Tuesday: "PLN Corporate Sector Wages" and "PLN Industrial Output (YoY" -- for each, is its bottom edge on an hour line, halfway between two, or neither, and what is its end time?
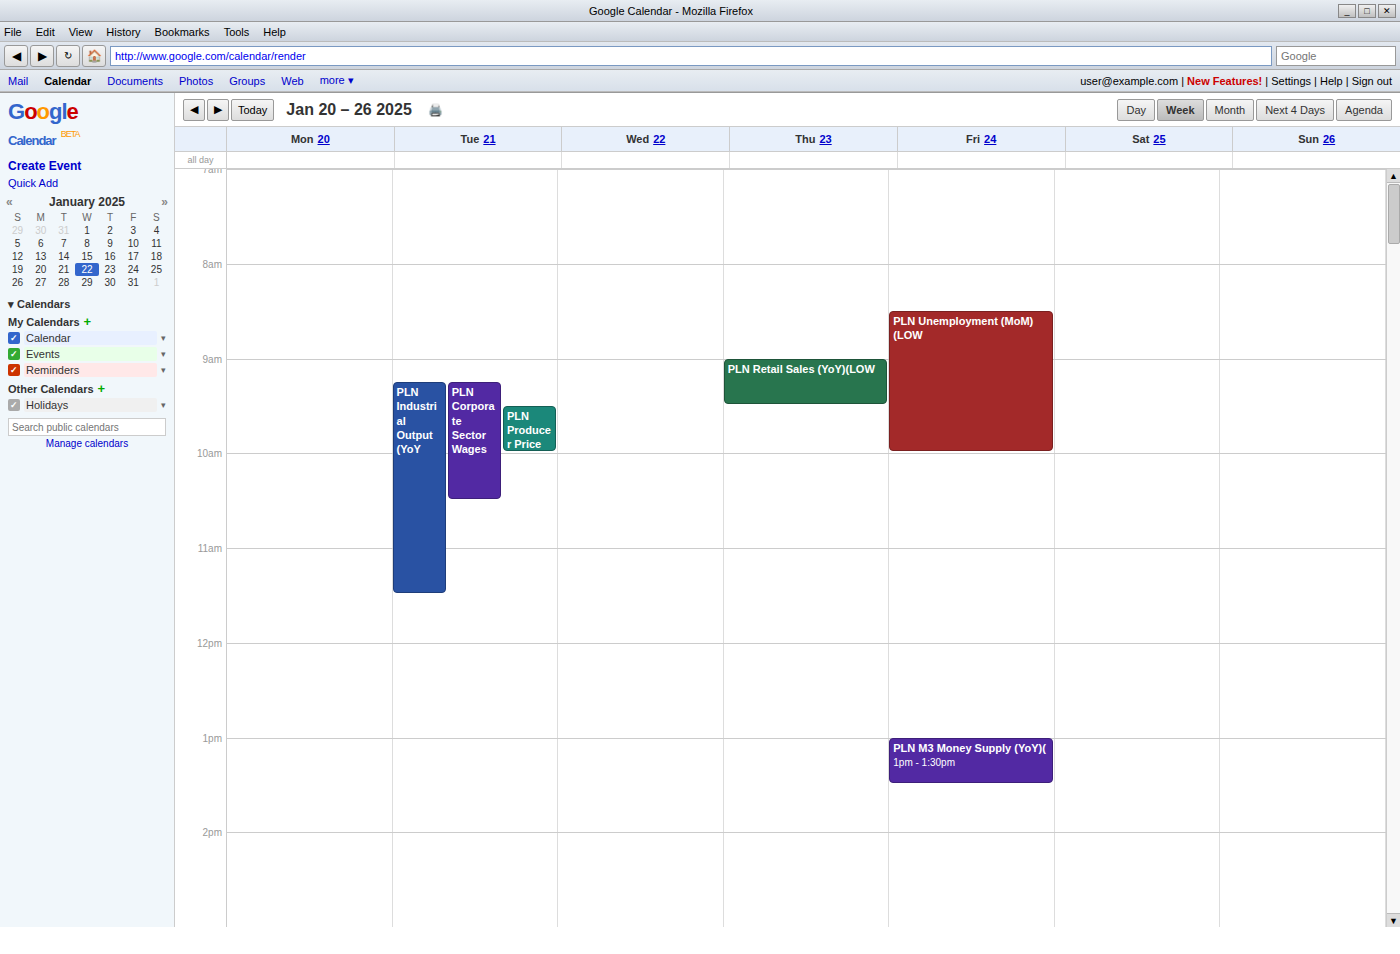
"PLN Corporate Sector Wages": 10:30 AM, halfway between the 10 AM and 11 AM lines. "PLN Industrial Output (YoY": 11:30 AM, halfway between the 11 AM and 12 PM lines.